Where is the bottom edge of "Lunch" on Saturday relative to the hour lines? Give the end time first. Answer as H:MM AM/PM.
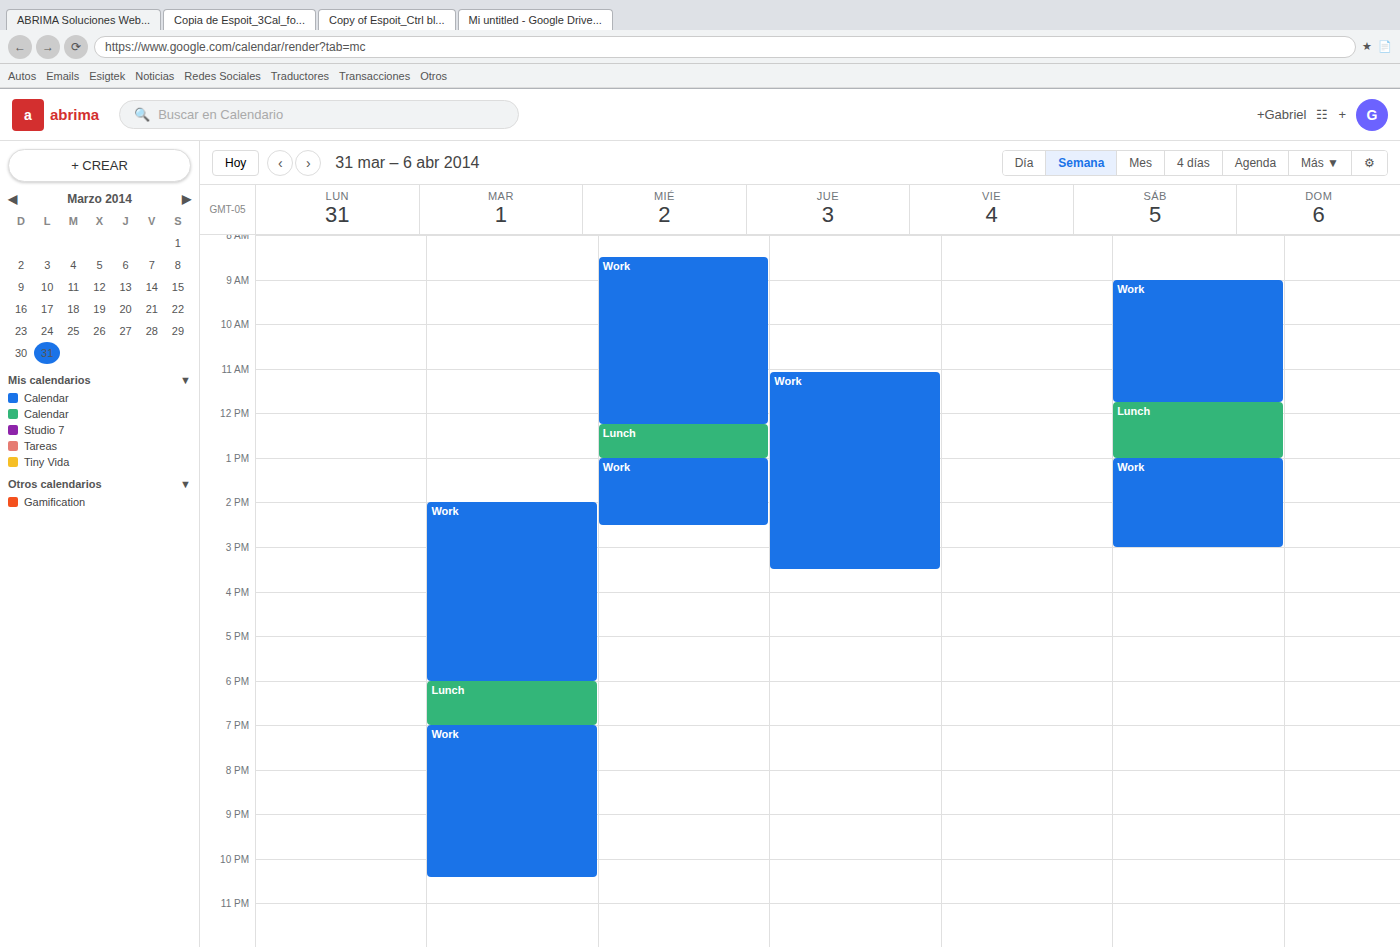
1:00 PM -- exactly on the 1 PM line.